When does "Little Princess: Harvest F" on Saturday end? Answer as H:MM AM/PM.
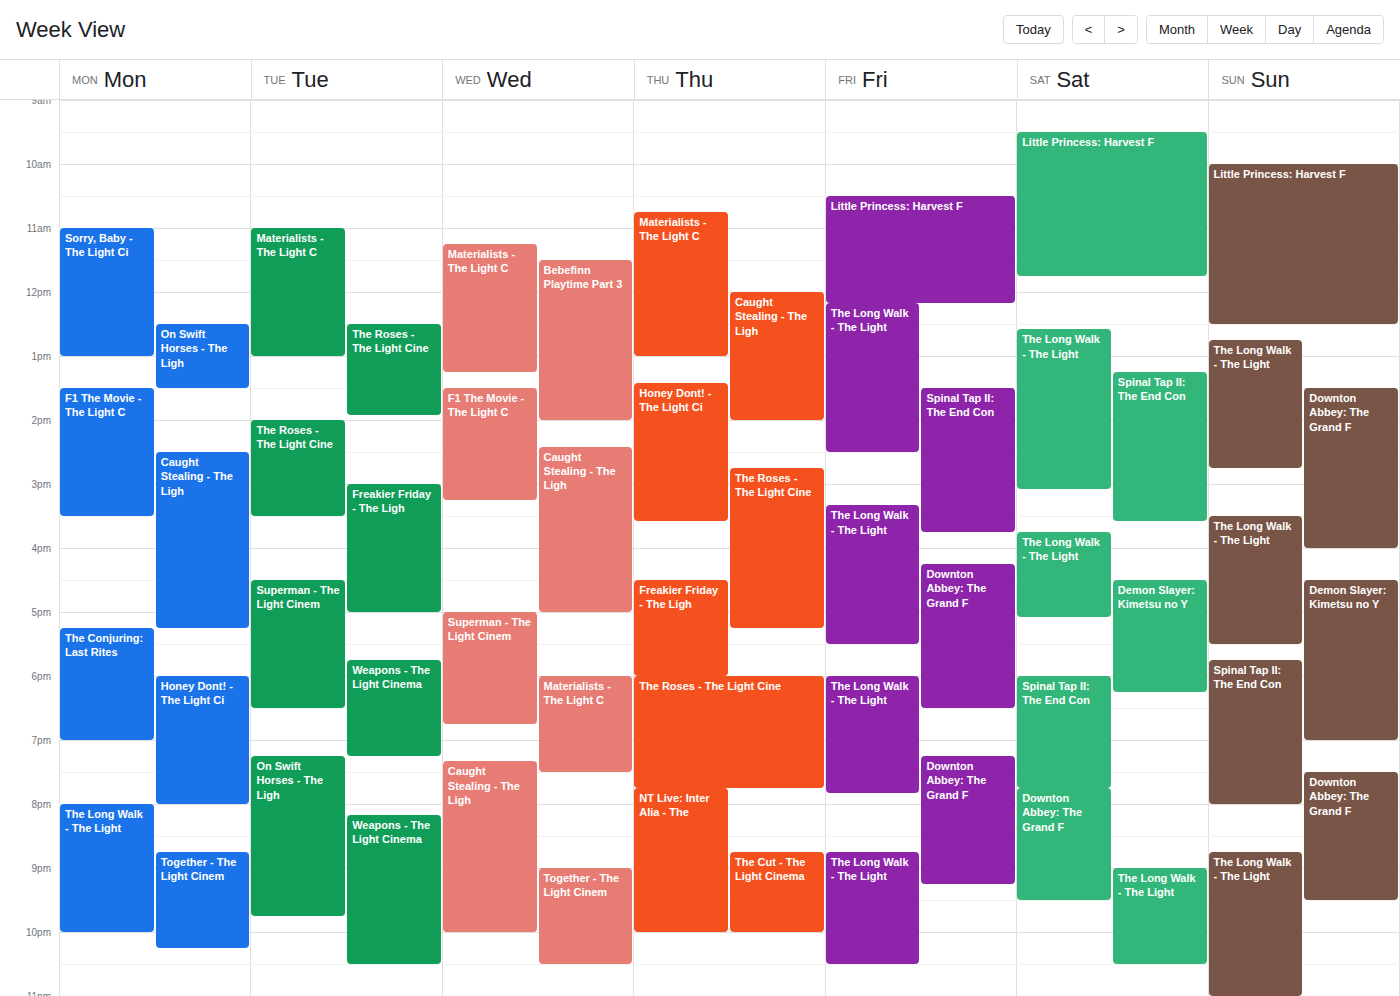
11:45 AM